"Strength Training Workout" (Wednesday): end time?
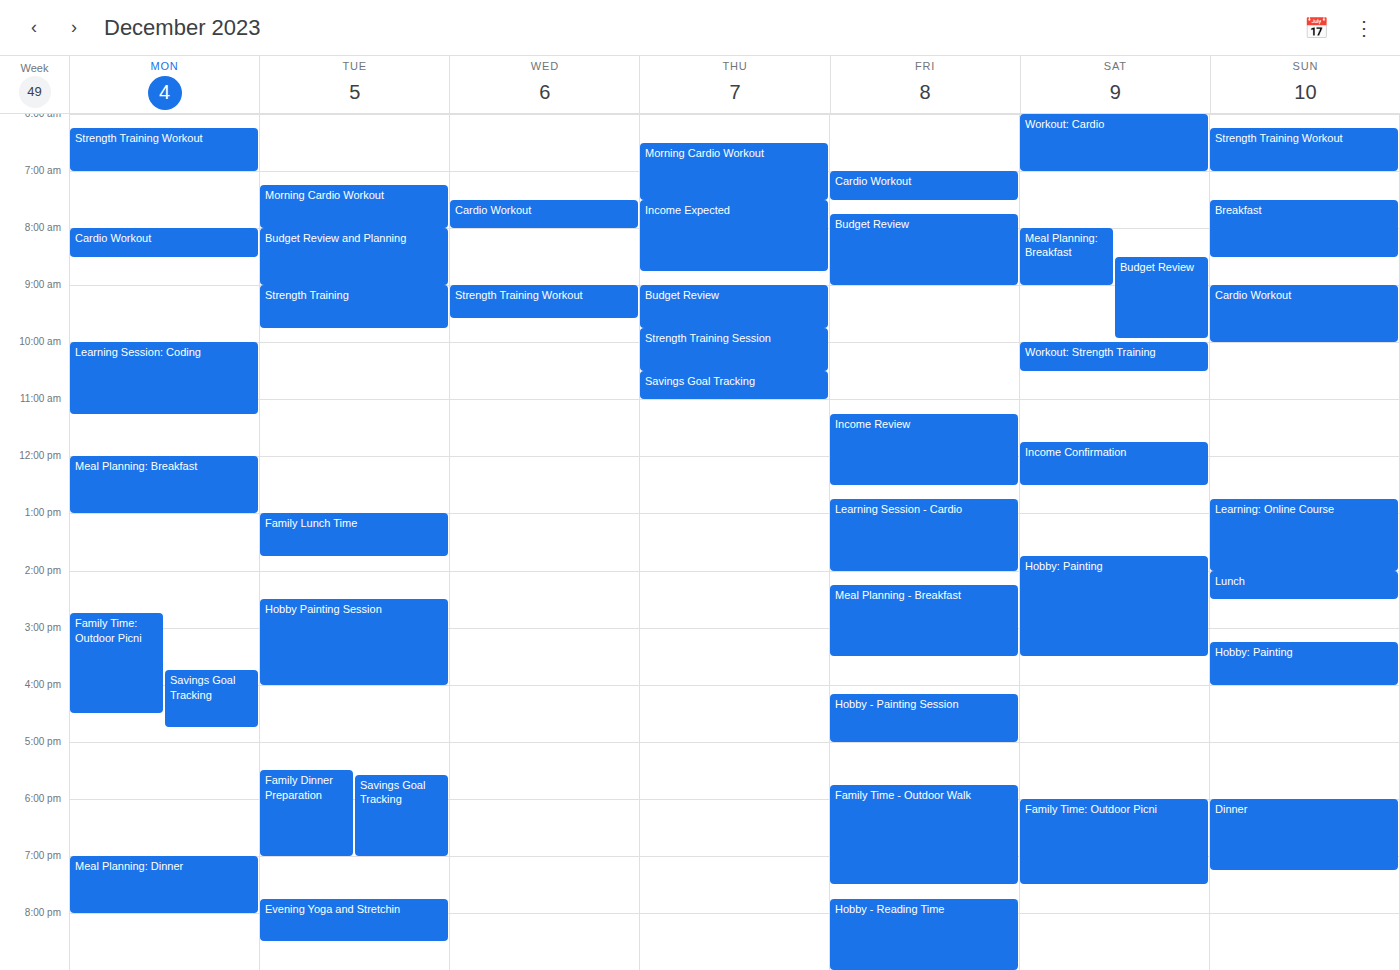
9:35 AM